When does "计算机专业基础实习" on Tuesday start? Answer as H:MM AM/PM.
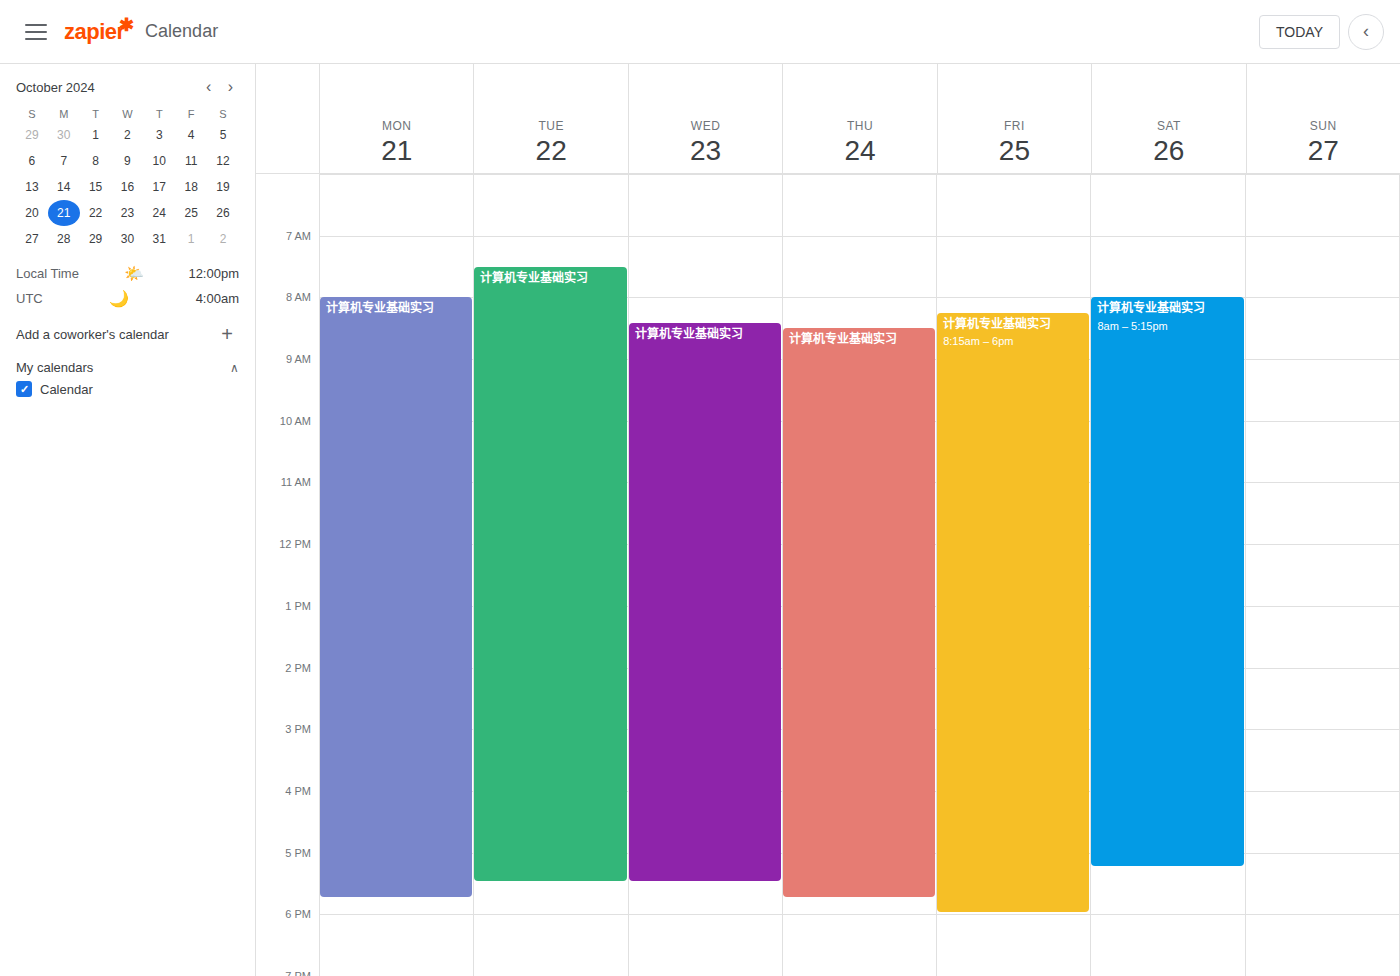
7:30 AM